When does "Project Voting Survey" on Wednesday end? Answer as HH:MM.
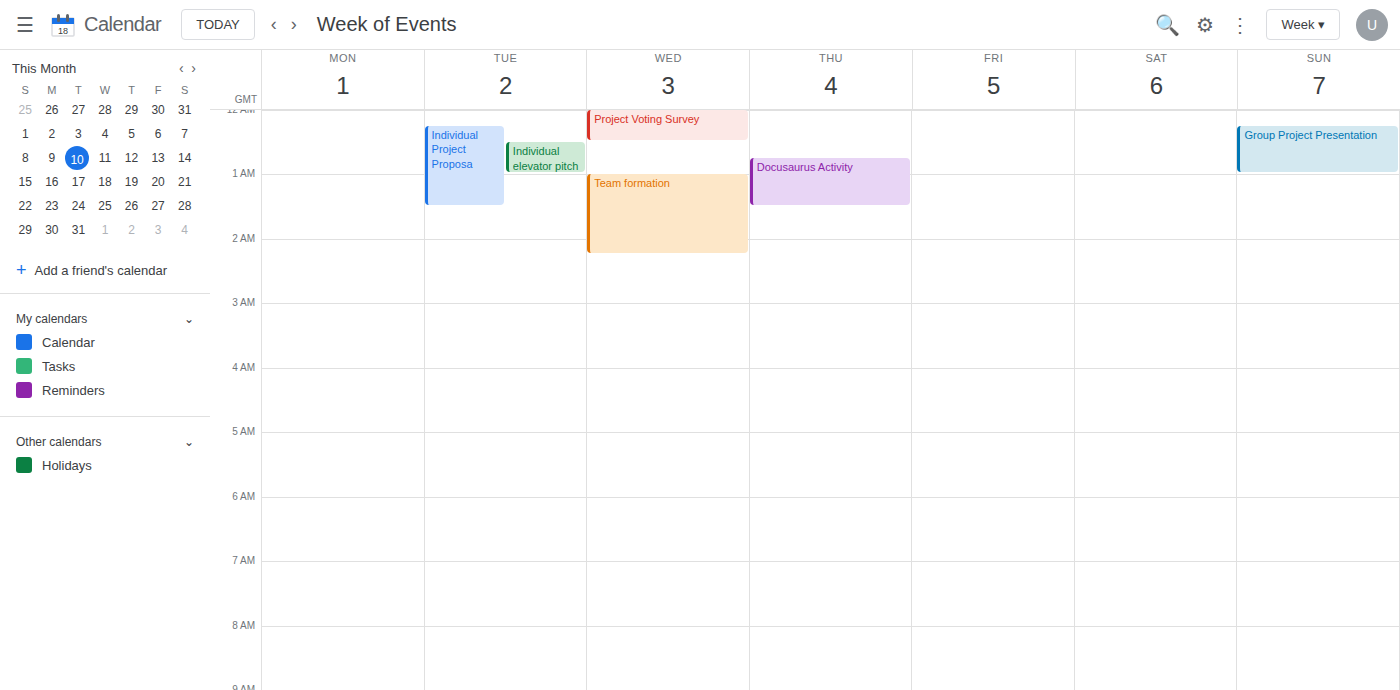
00:30